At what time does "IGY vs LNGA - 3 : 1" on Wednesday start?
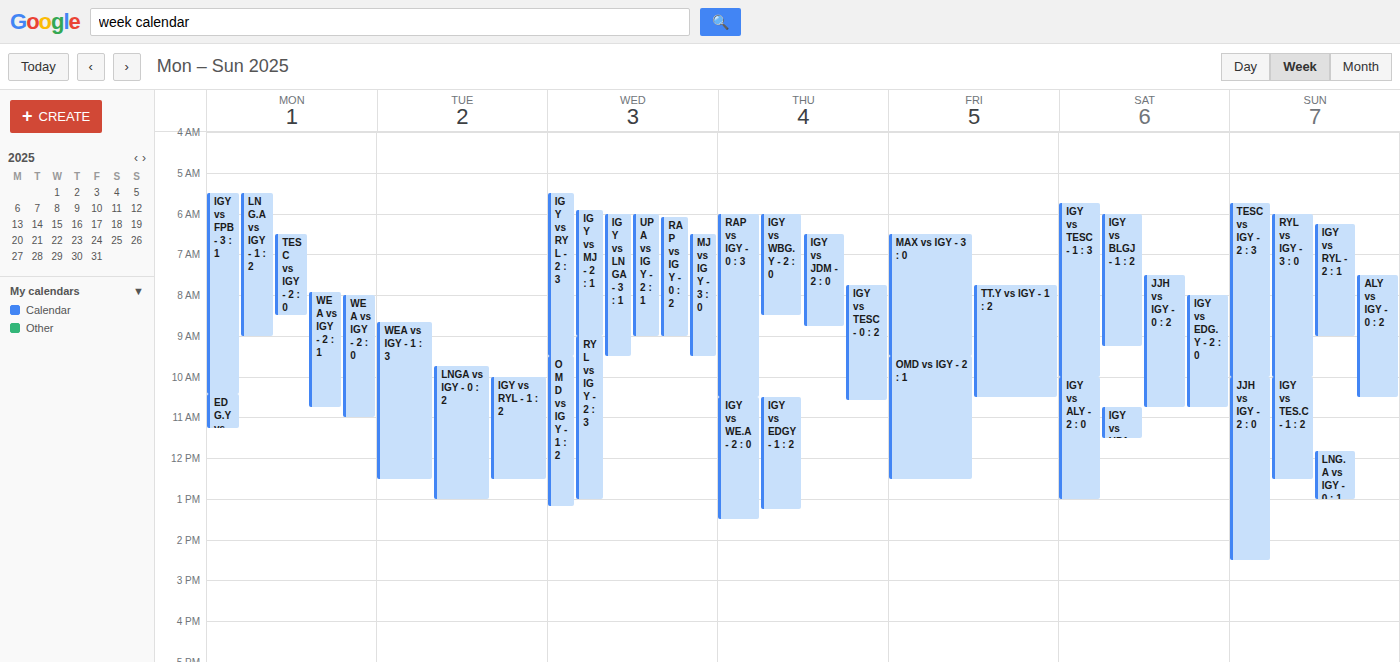
06:00